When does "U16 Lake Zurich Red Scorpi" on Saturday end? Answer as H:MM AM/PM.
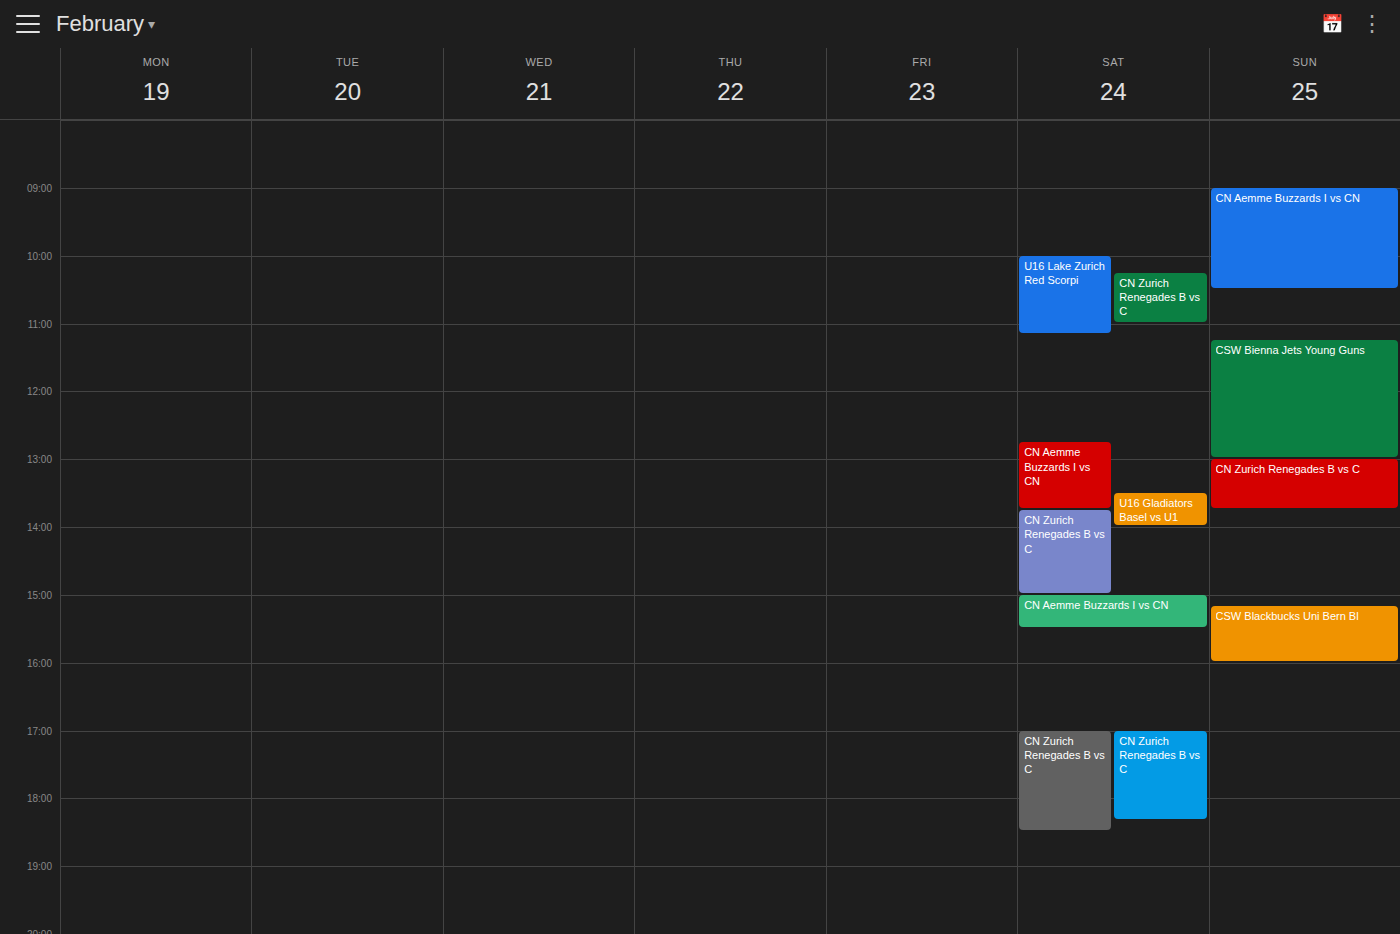
11:10 AM